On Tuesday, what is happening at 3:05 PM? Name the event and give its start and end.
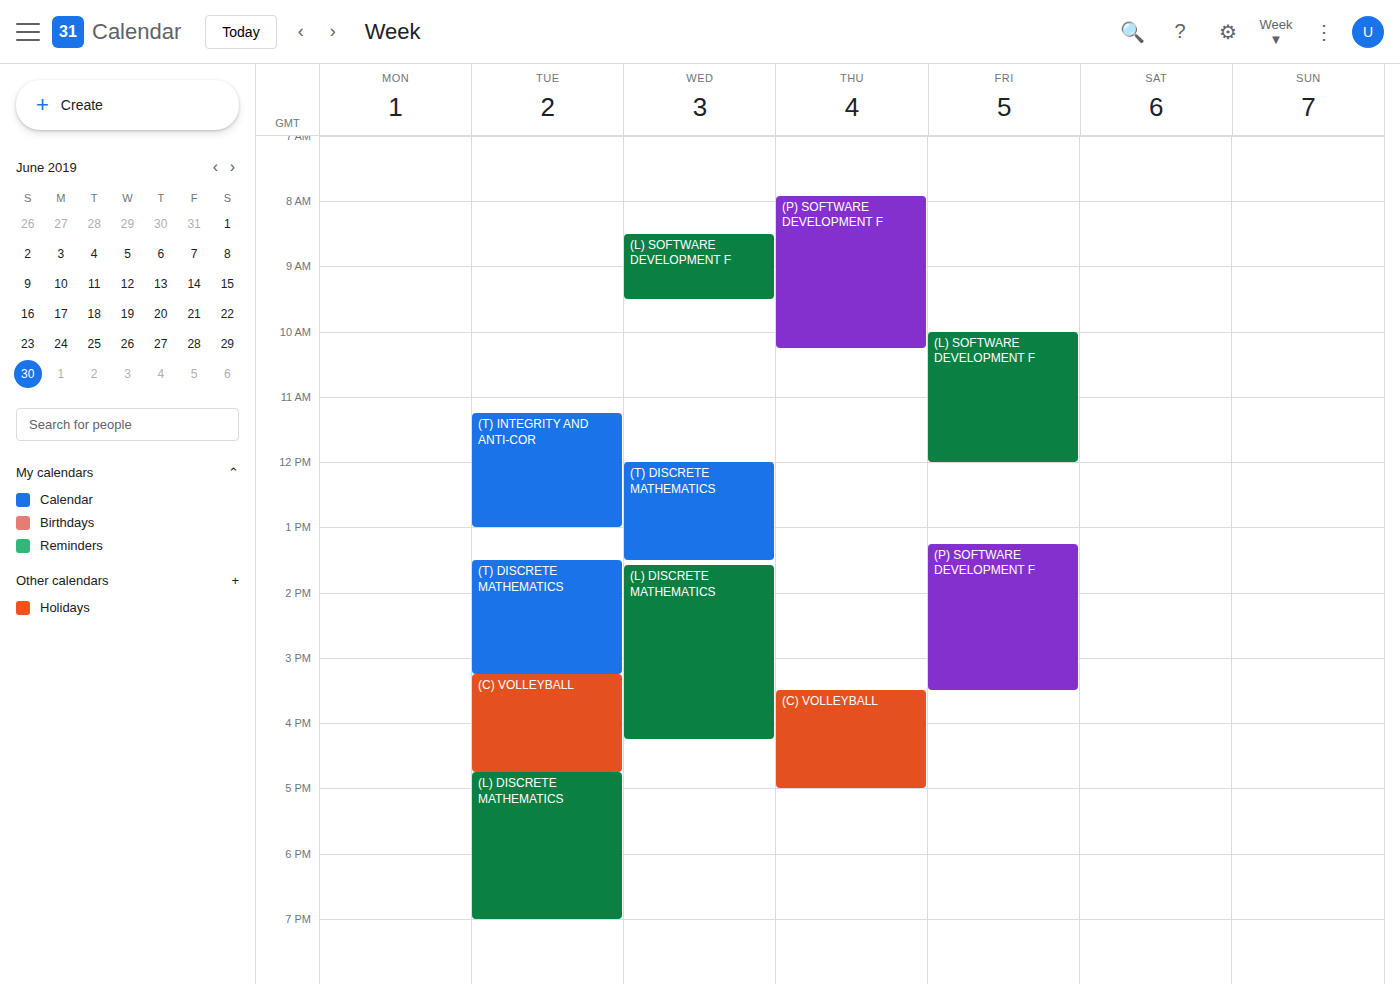
"(T) DISCRETE MATHEMATICS", 1:30 PM to 3:15 PM